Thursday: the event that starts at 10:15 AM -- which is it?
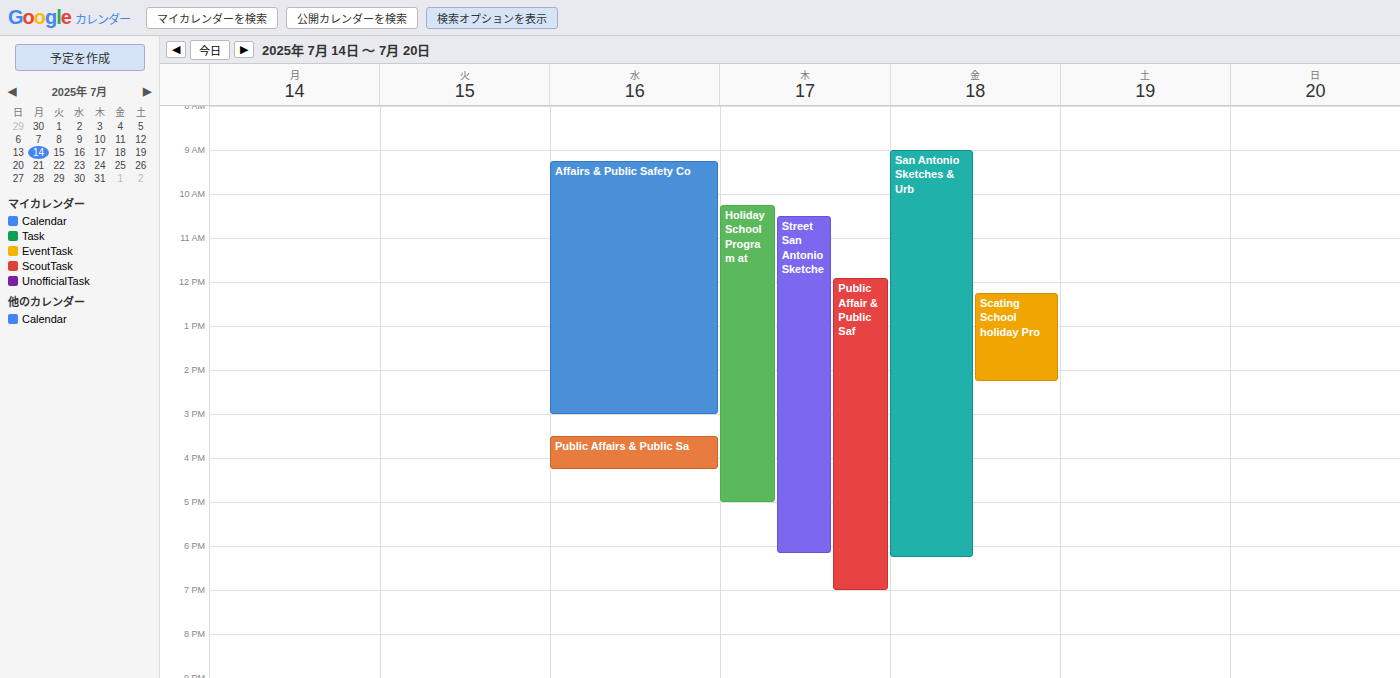
"Holiday School Program at"